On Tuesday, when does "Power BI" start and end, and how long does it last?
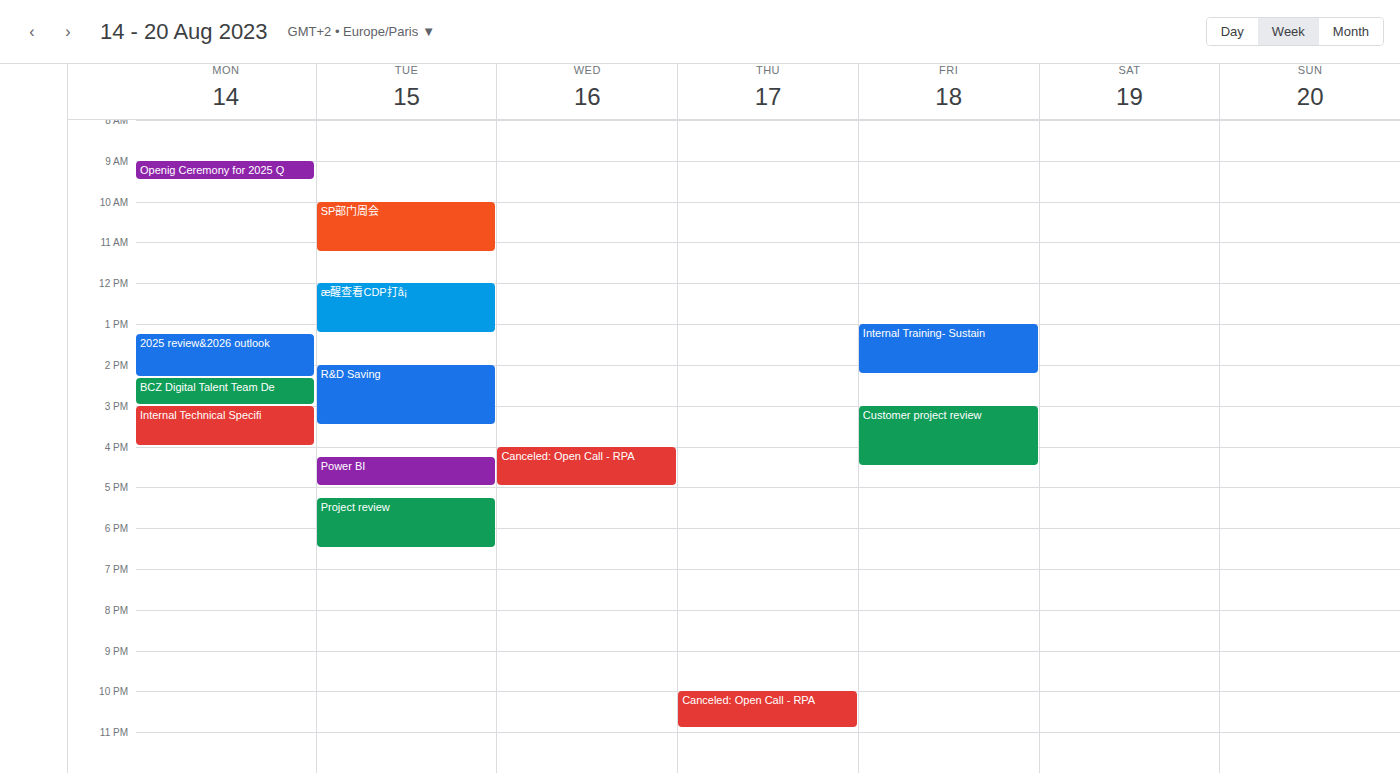
4:15 PM to 5:00 PM, 45 minutes